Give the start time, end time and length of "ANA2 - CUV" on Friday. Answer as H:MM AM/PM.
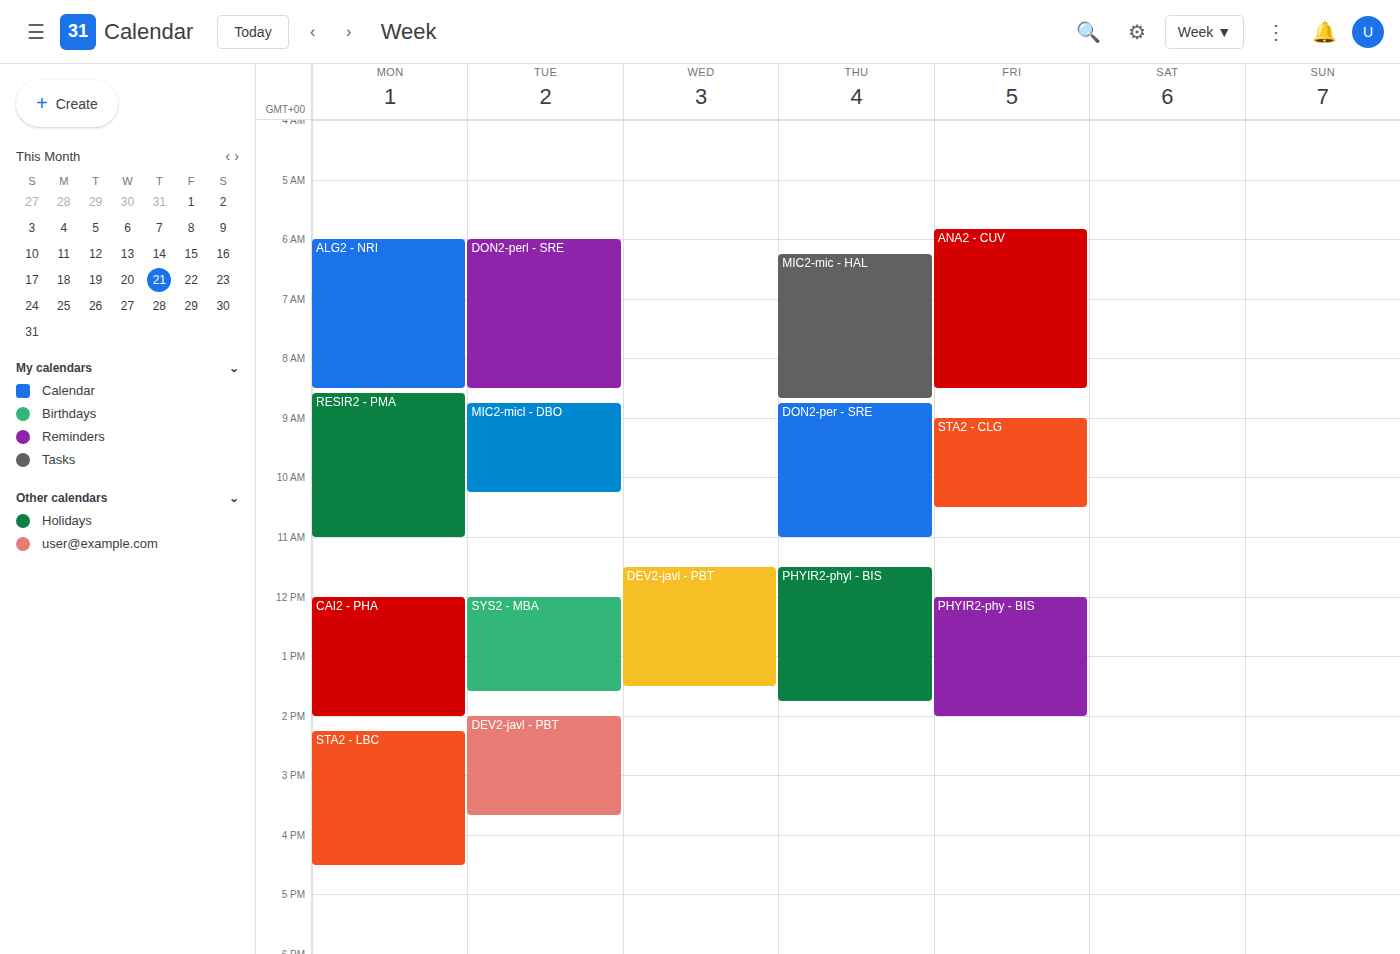
5:50 AM to 8:30 AM, 2 hours 40 minutes